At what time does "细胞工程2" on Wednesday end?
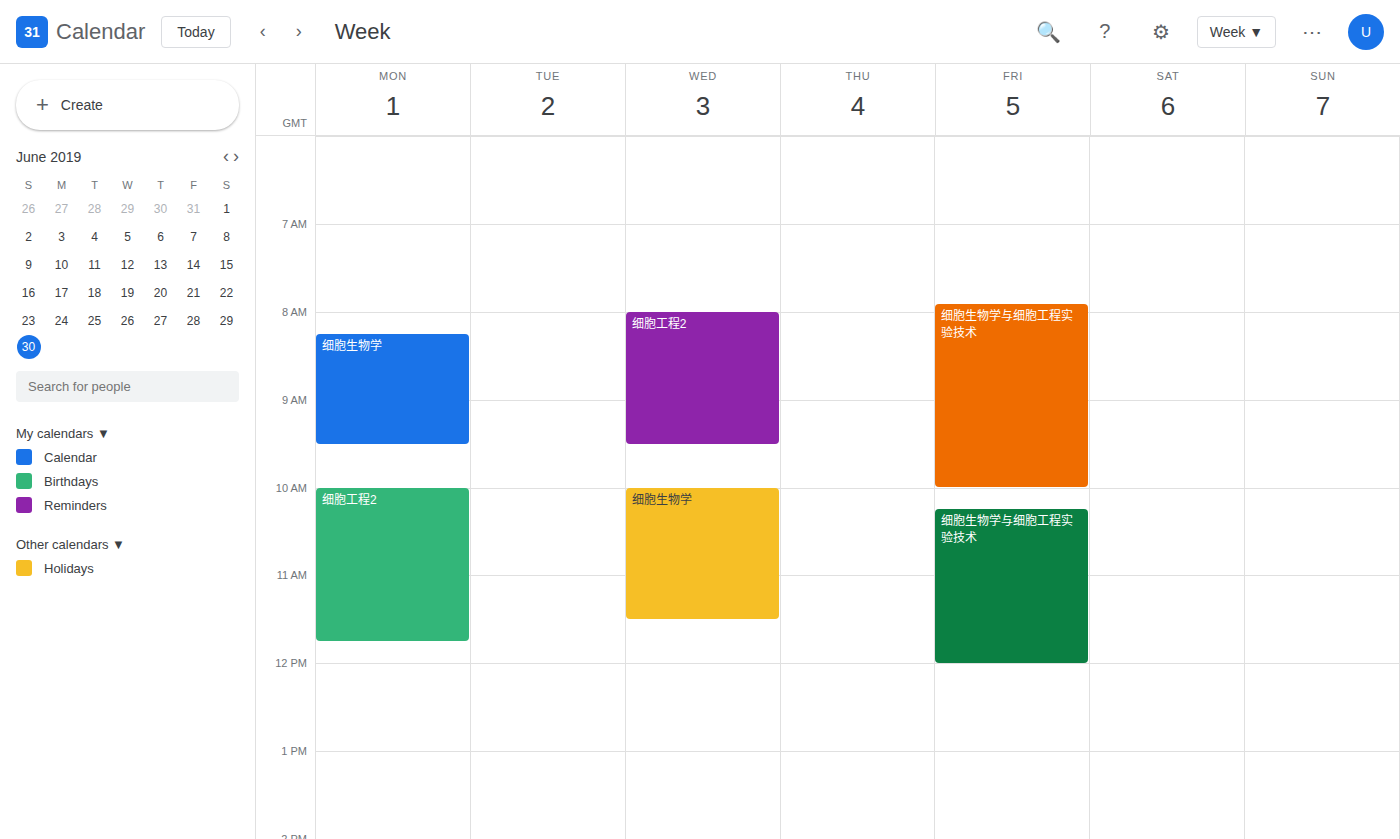
09:30